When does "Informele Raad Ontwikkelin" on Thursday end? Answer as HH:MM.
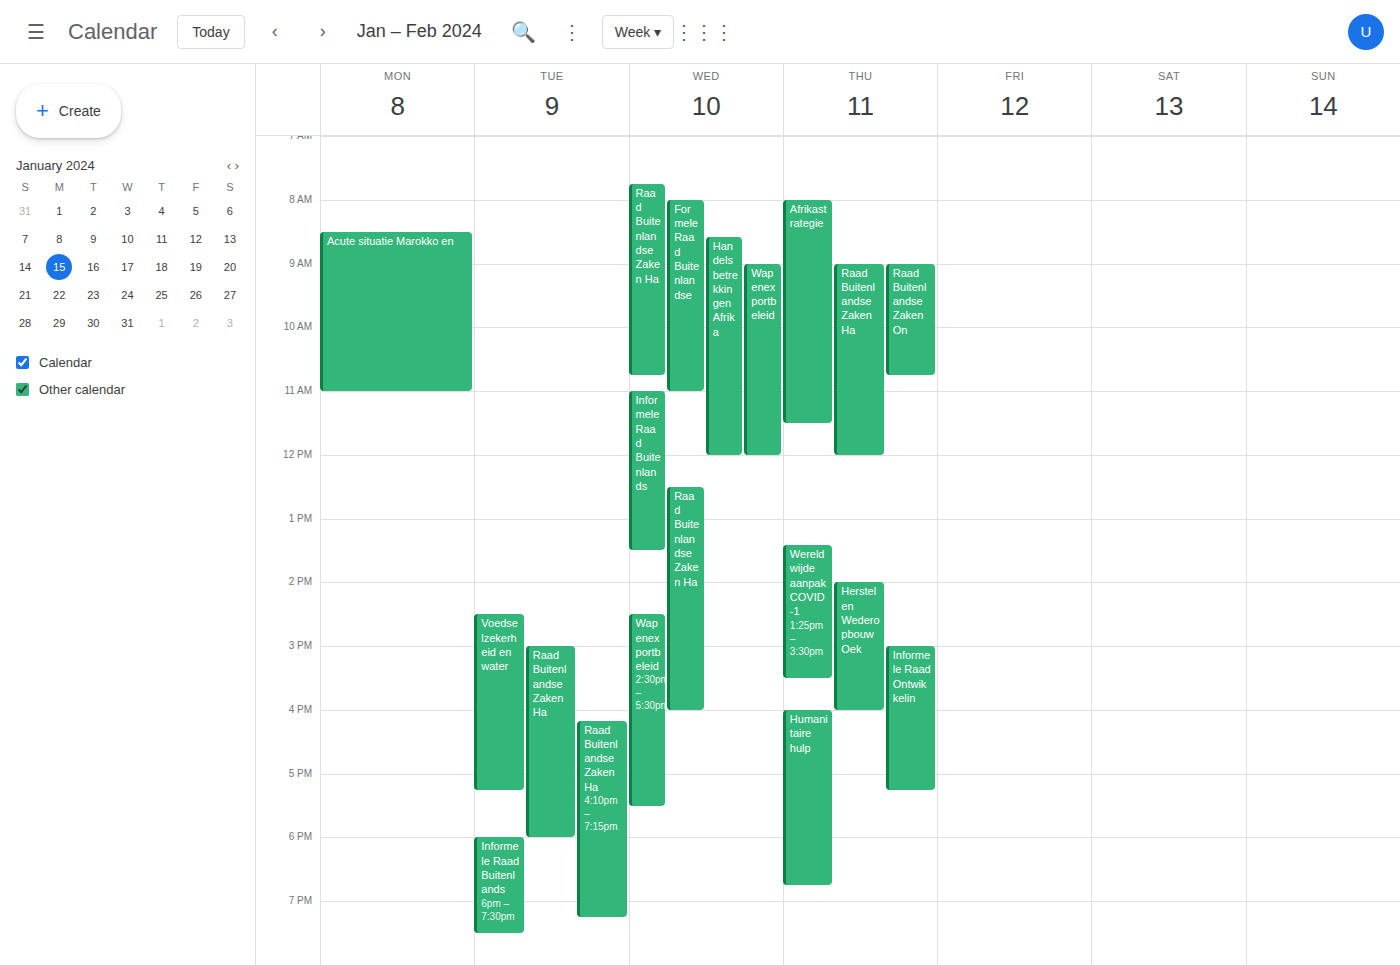
17:15